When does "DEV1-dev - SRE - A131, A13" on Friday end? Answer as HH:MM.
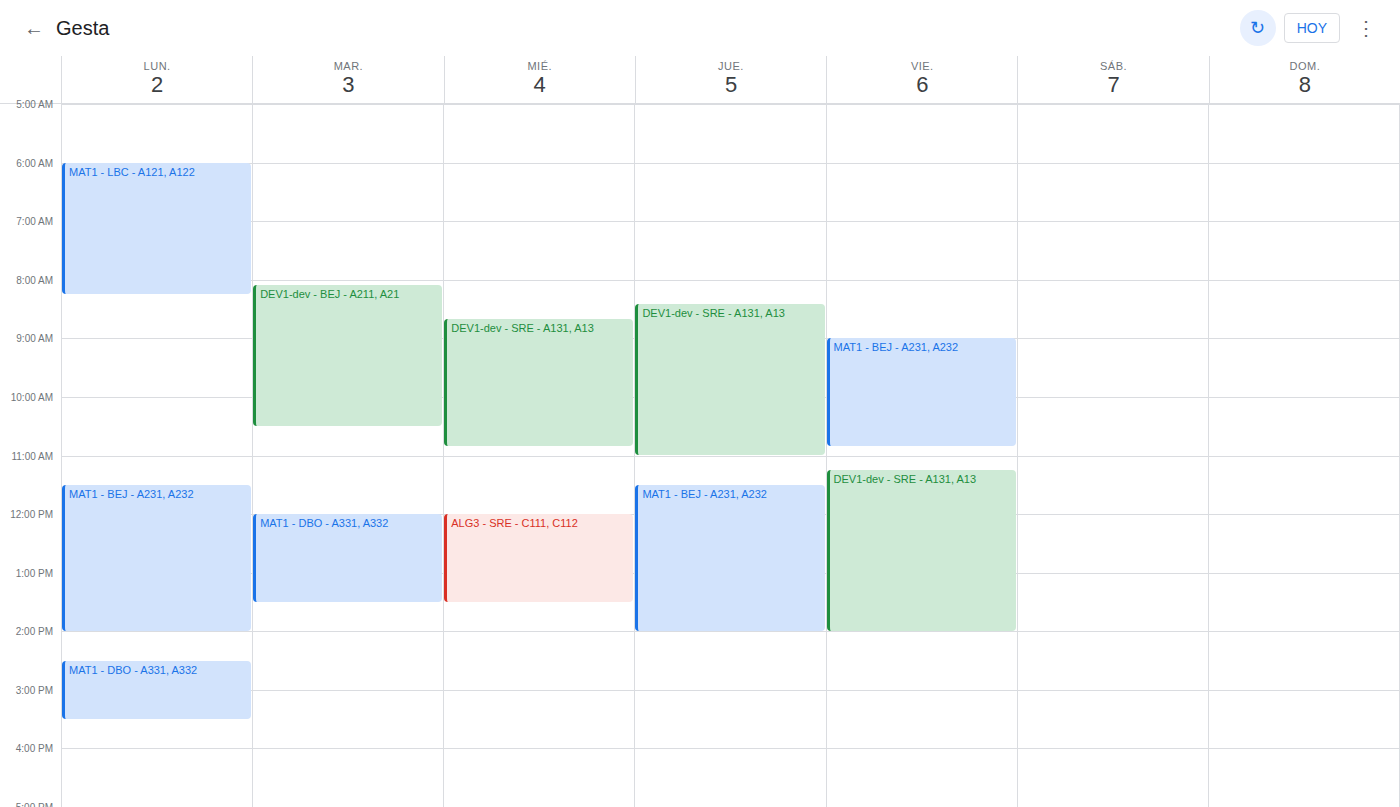
14:00